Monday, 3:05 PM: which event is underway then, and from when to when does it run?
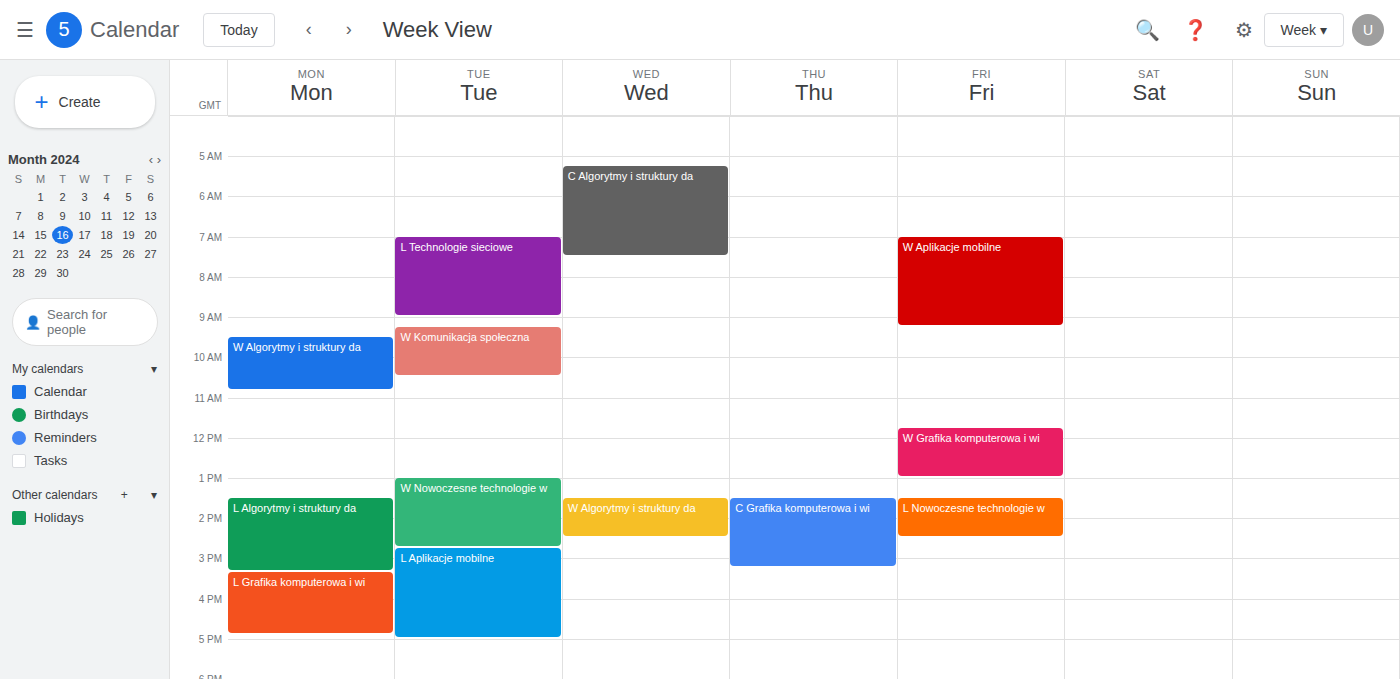
"L Algorytmy i struktury da", 1:30 PM to 3:20 PM